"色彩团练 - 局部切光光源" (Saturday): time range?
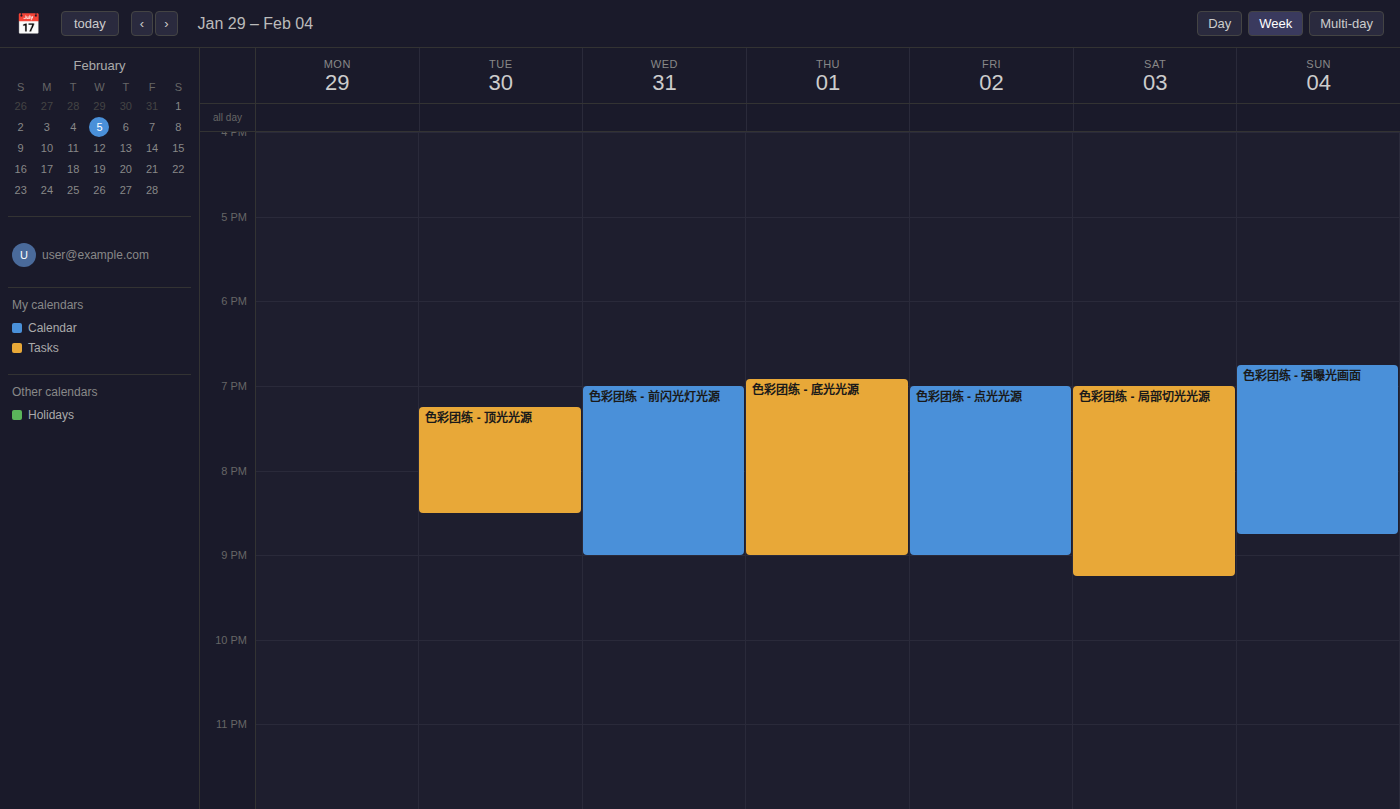
19:00 to 21:15